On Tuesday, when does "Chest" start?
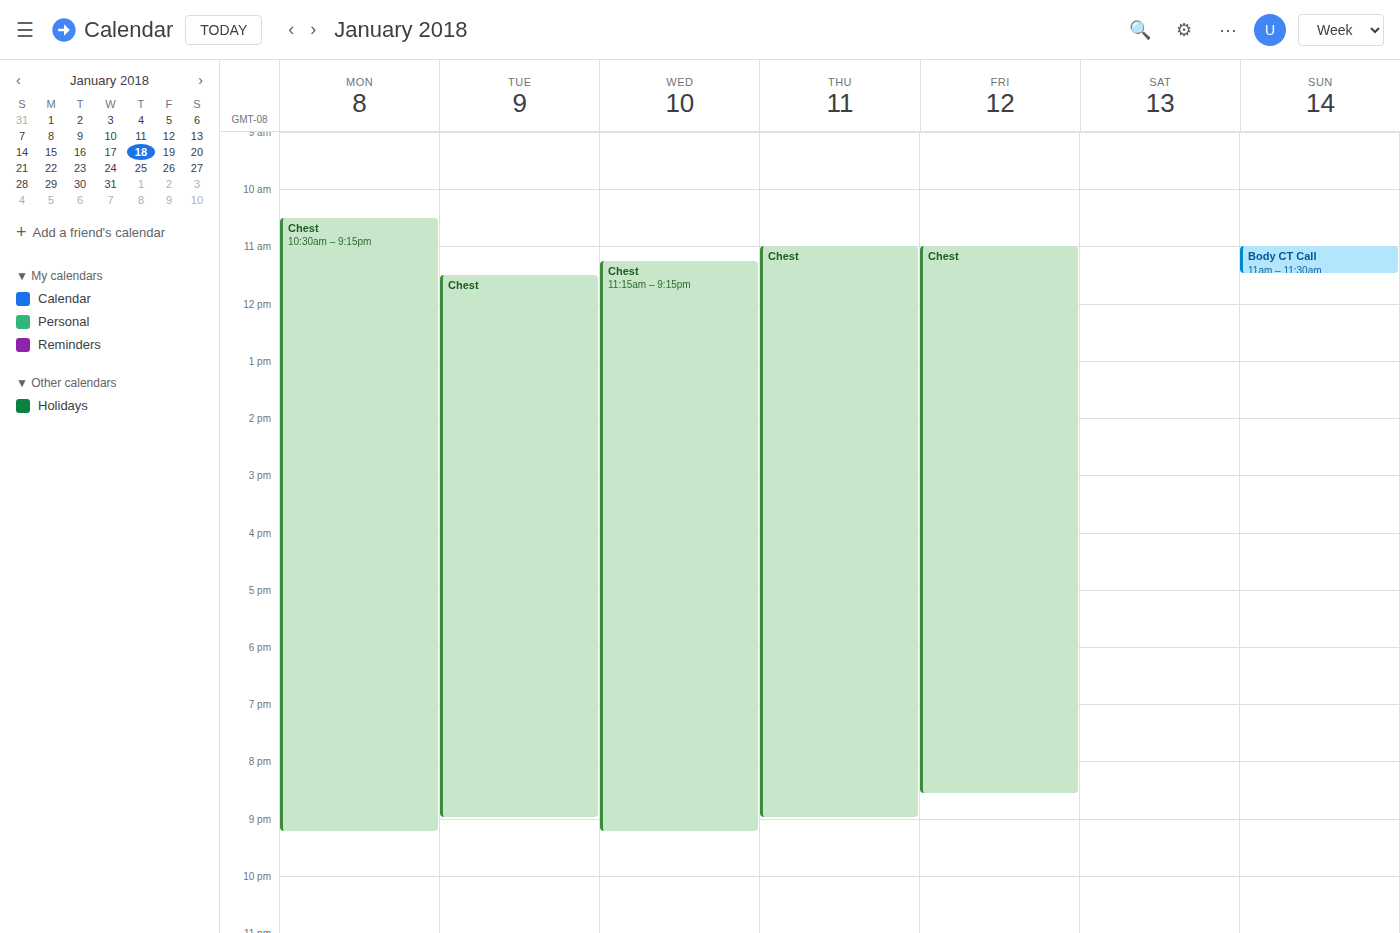
11:30 AM